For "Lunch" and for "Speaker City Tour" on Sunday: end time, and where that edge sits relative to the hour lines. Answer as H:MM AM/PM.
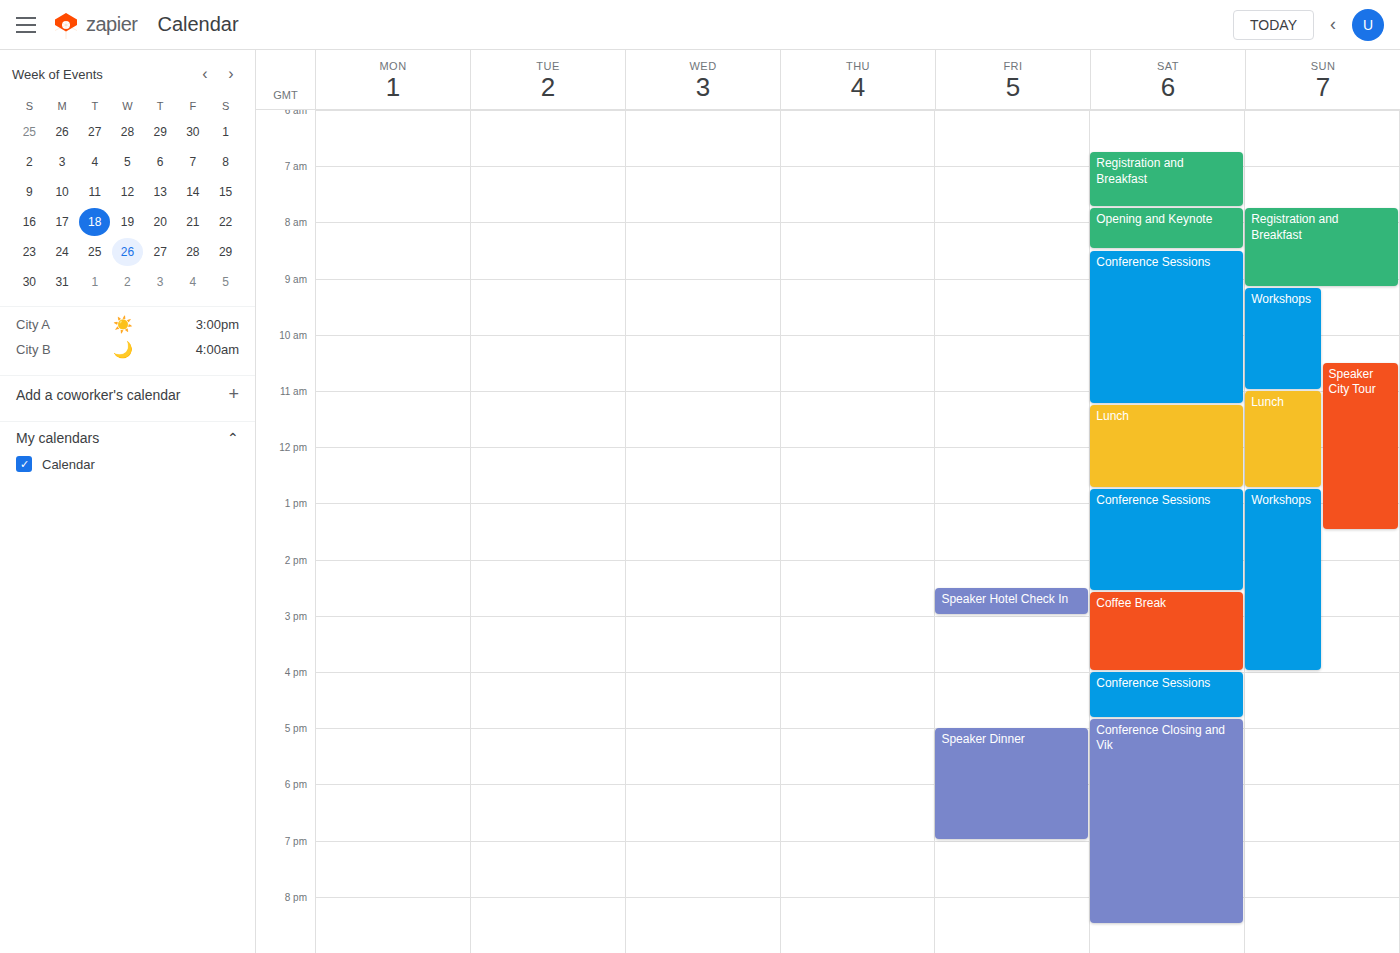
"Lunch": 12:45 PM, neither: three quarters of the way from the 12 PM line to the 1 PM line. "Speaker City Tour": 1:30 PM, halfway between the 1 PM and 2 PM lines.